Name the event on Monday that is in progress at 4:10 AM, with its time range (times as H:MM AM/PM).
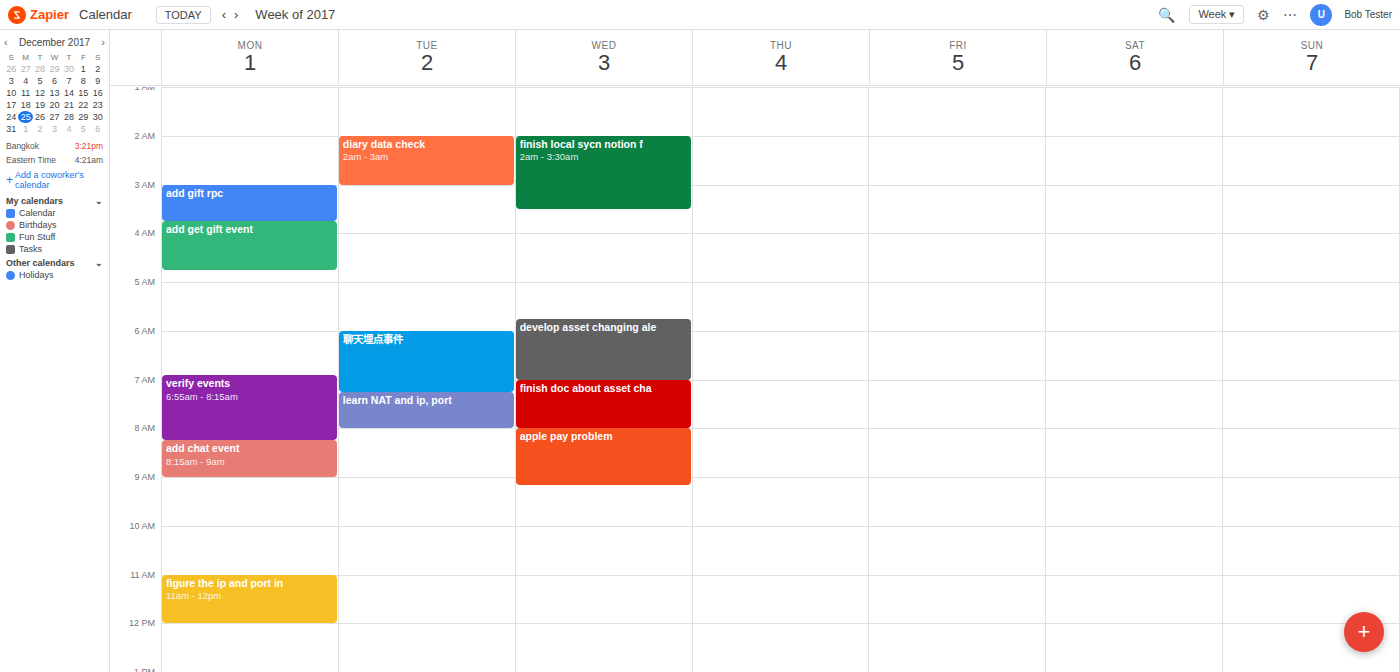
"add get gift event", 3:45 AM to 4:45 AM